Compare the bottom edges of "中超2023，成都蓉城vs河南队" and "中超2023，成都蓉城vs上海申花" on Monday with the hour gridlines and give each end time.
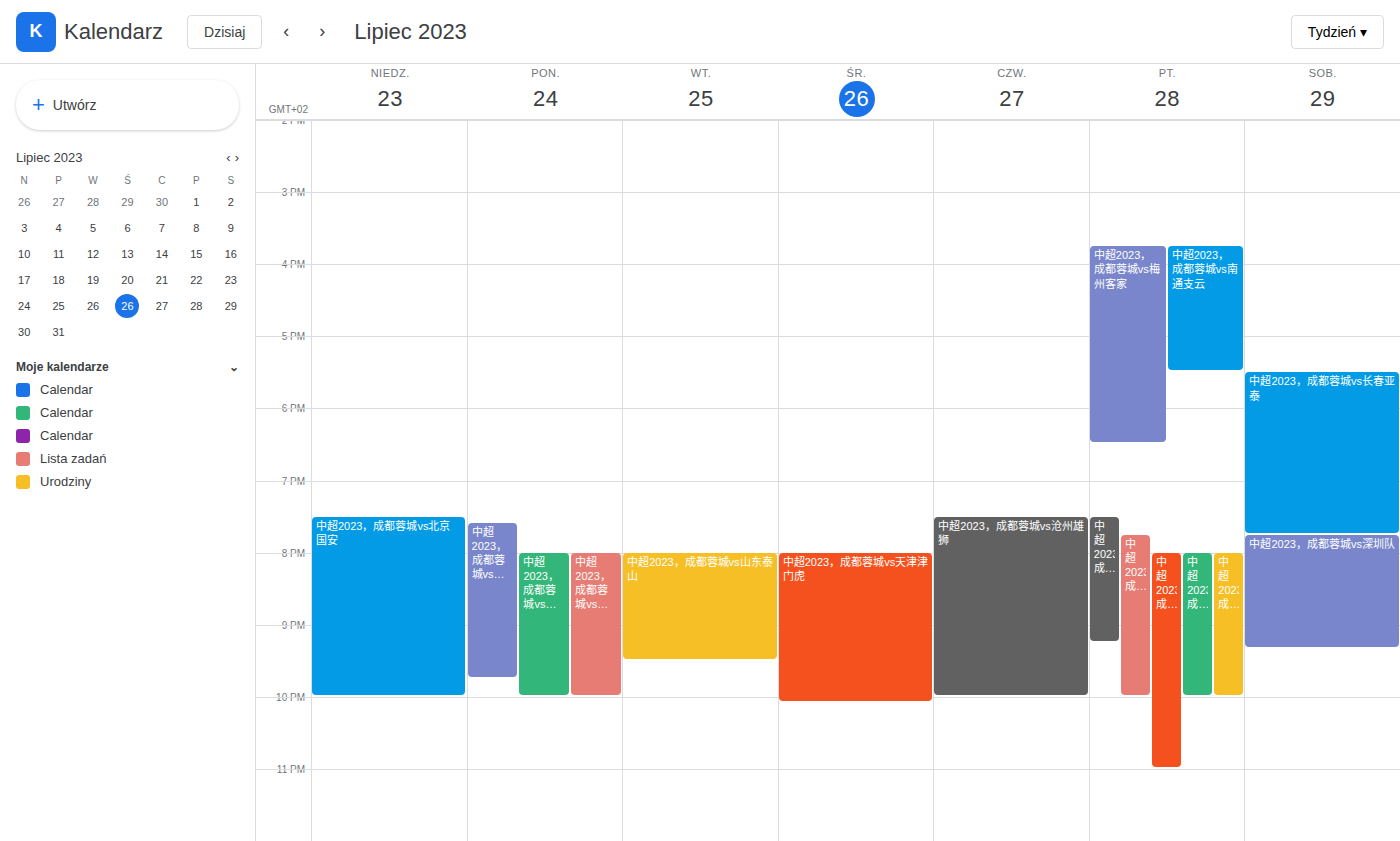
"中超2023，成都蓉城vs河南队": 10:00 PM, exactly on the 10 PM line. "中超2023，成都蓉城vs上海申花": 9:45 PM, neither: three quarters of the way from the 9 PM line to the 10 PM line.